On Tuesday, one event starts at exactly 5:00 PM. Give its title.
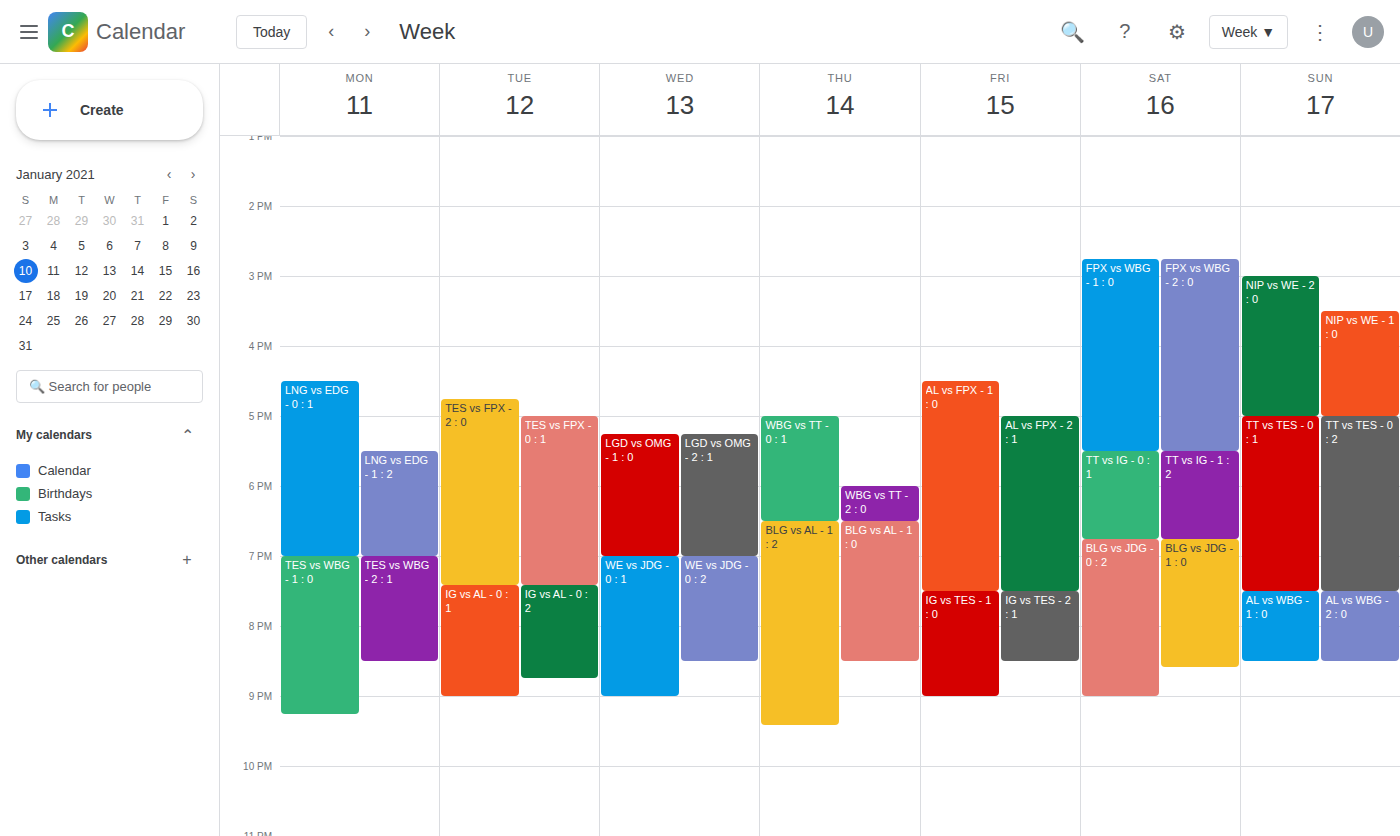
"TES vs FPX - 0 : 1"